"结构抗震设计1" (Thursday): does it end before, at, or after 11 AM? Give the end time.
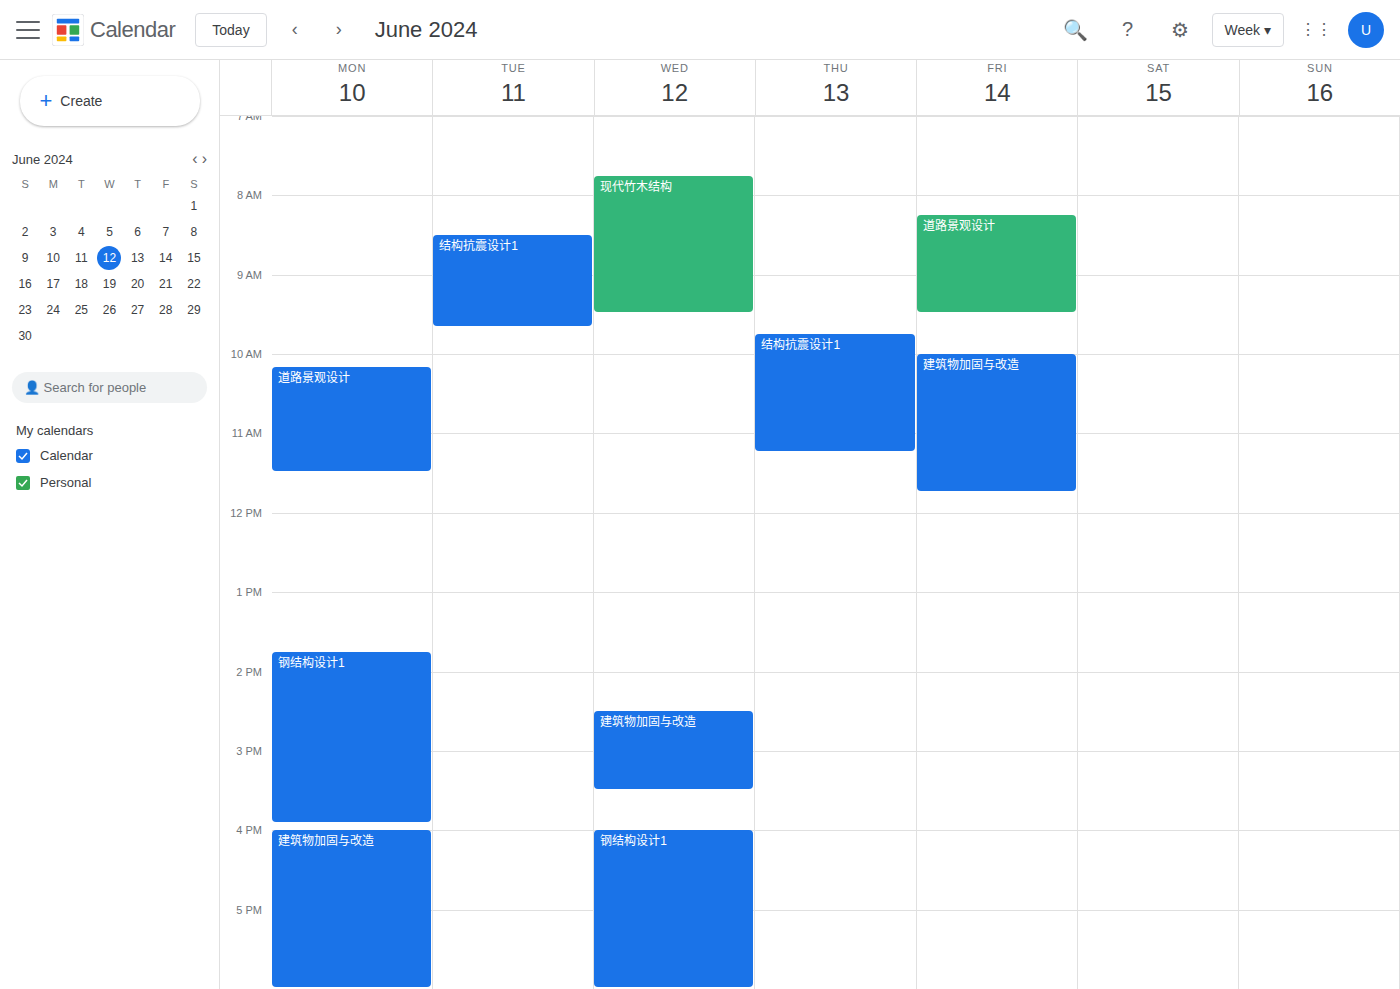
11:15 AM -- after 11 AM, 15 minutes below the 11 AM line.